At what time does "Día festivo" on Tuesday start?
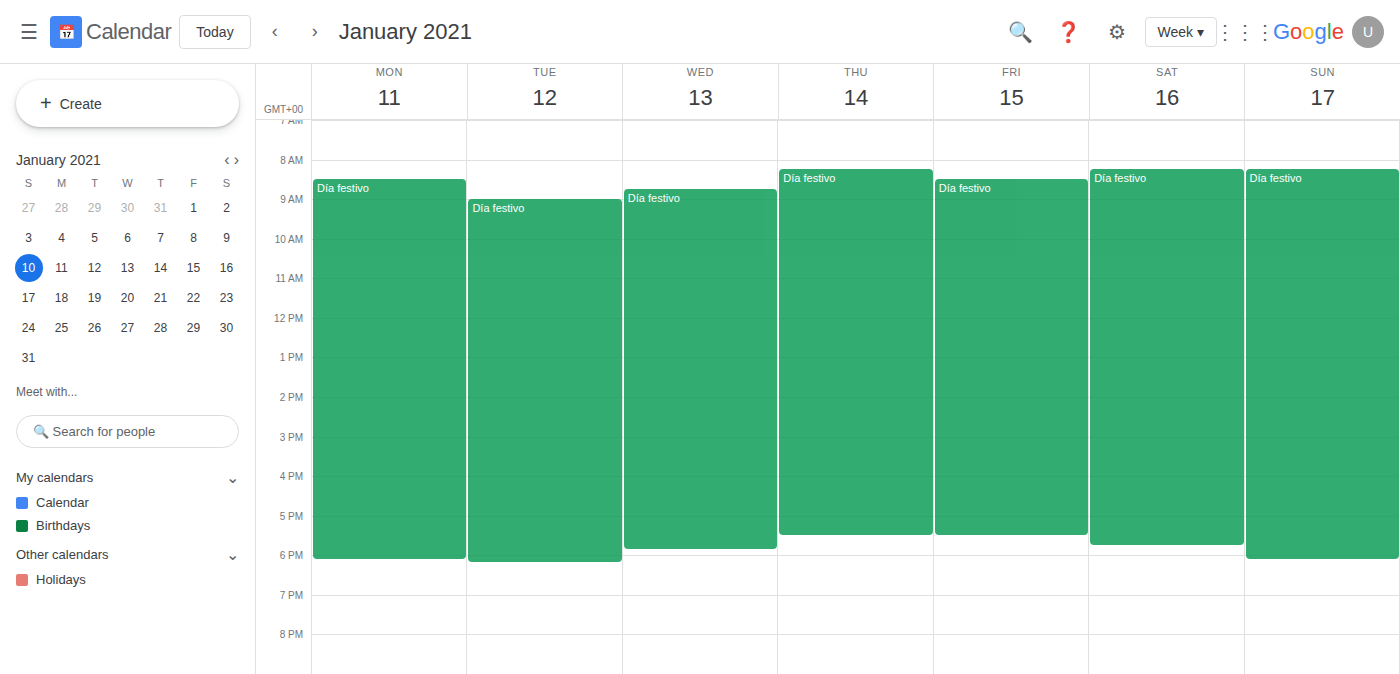
9:00 AM